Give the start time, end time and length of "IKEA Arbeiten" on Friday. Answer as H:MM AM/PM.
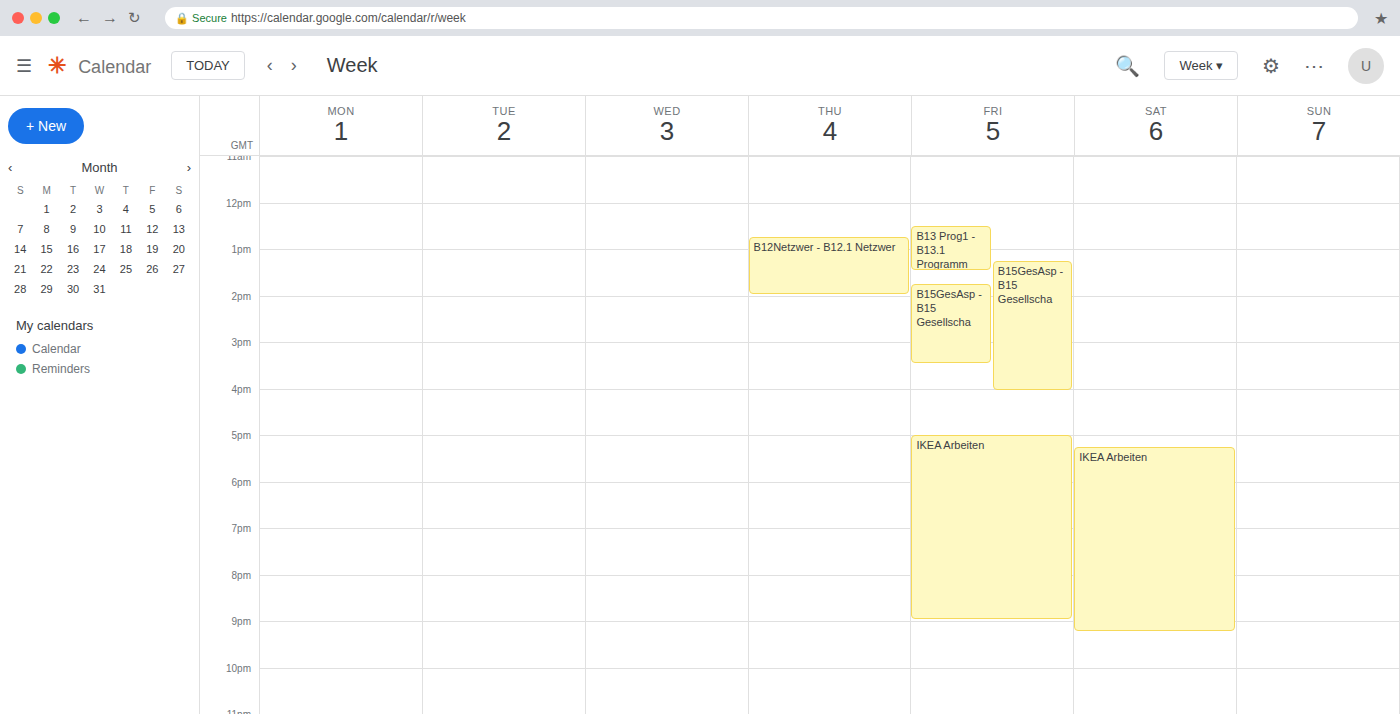
5:00 PM to 9:00 PM, 4 hours